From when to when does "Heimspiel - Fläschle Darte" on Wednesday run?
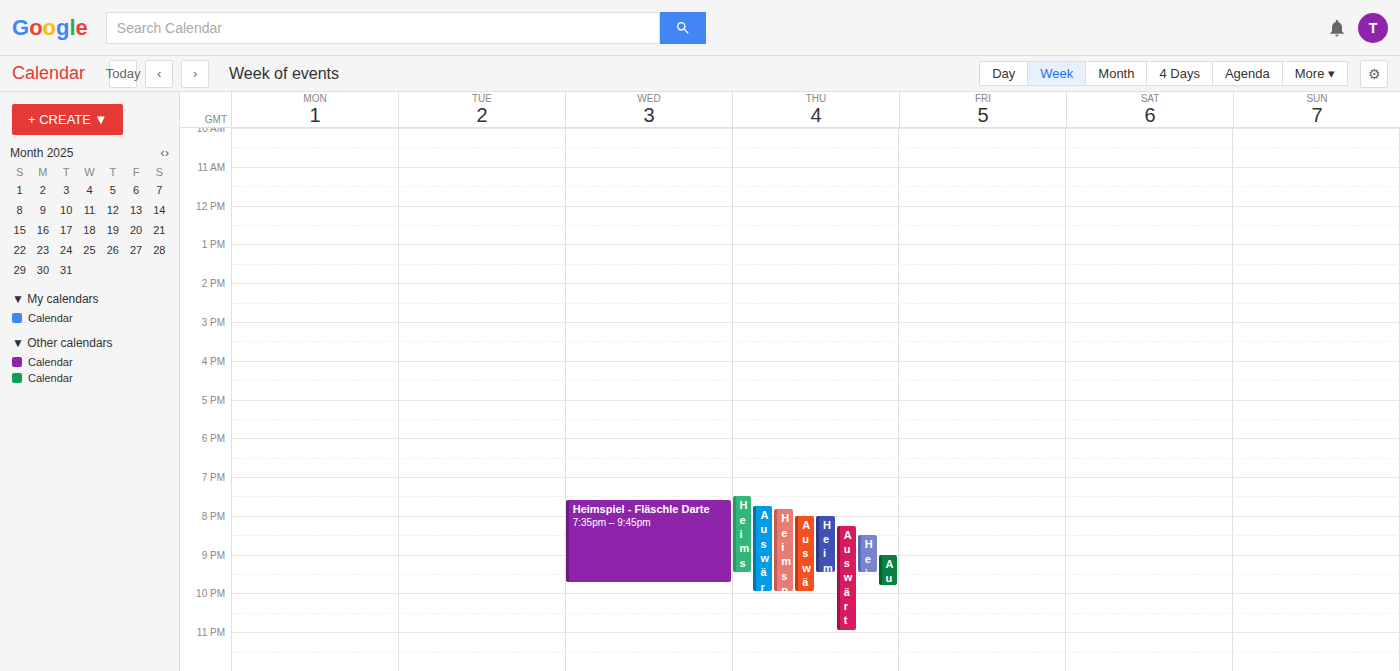
7:35 PM to 9:45 PM